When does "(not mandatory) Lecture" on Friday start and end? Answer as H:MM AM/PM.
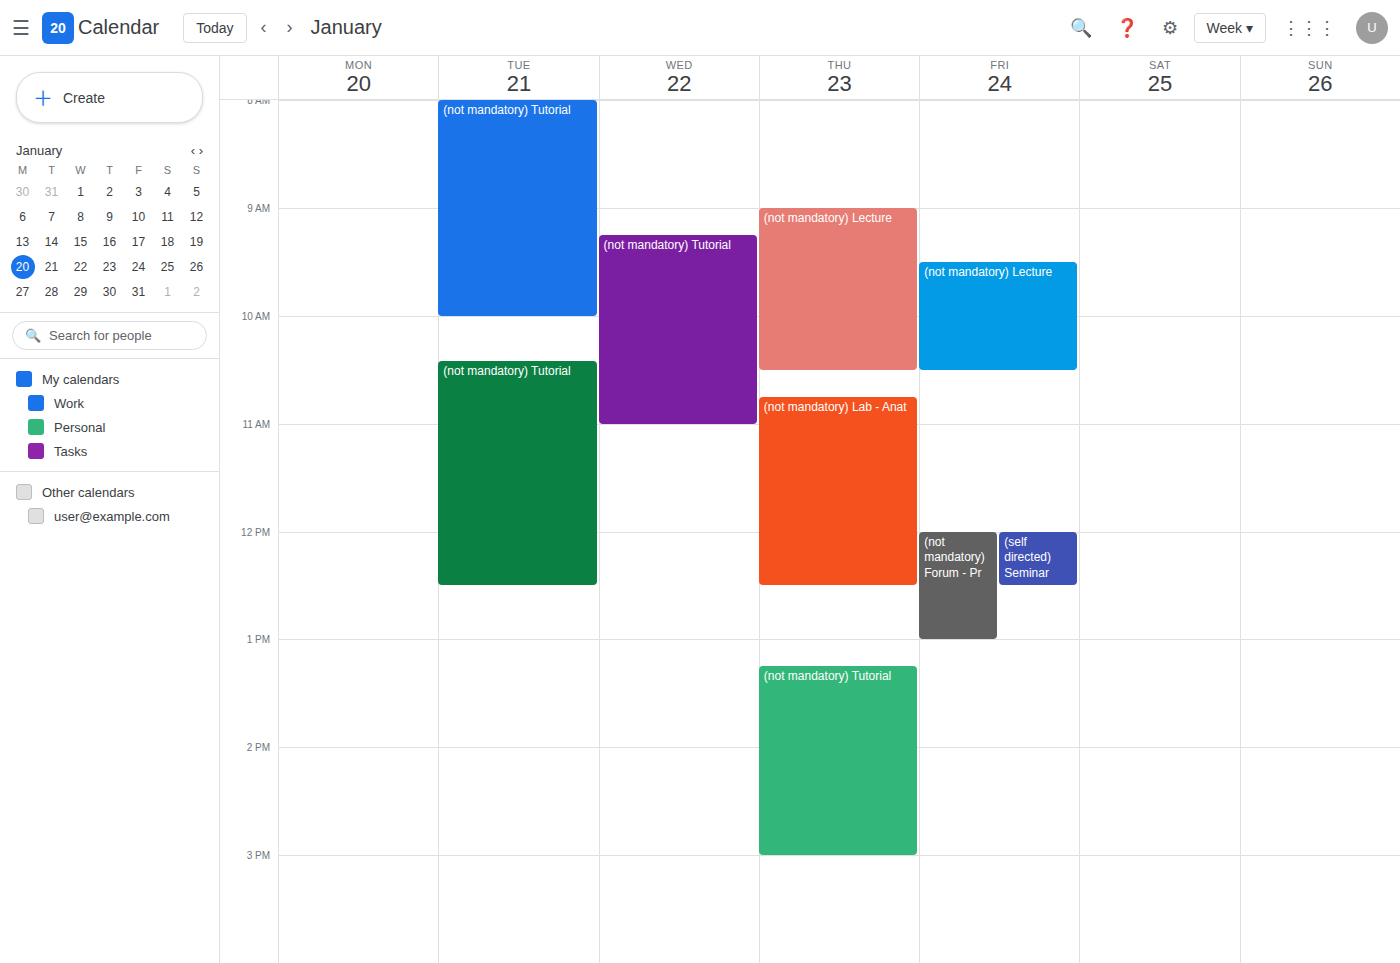
9:30 AM to 10:30 AM